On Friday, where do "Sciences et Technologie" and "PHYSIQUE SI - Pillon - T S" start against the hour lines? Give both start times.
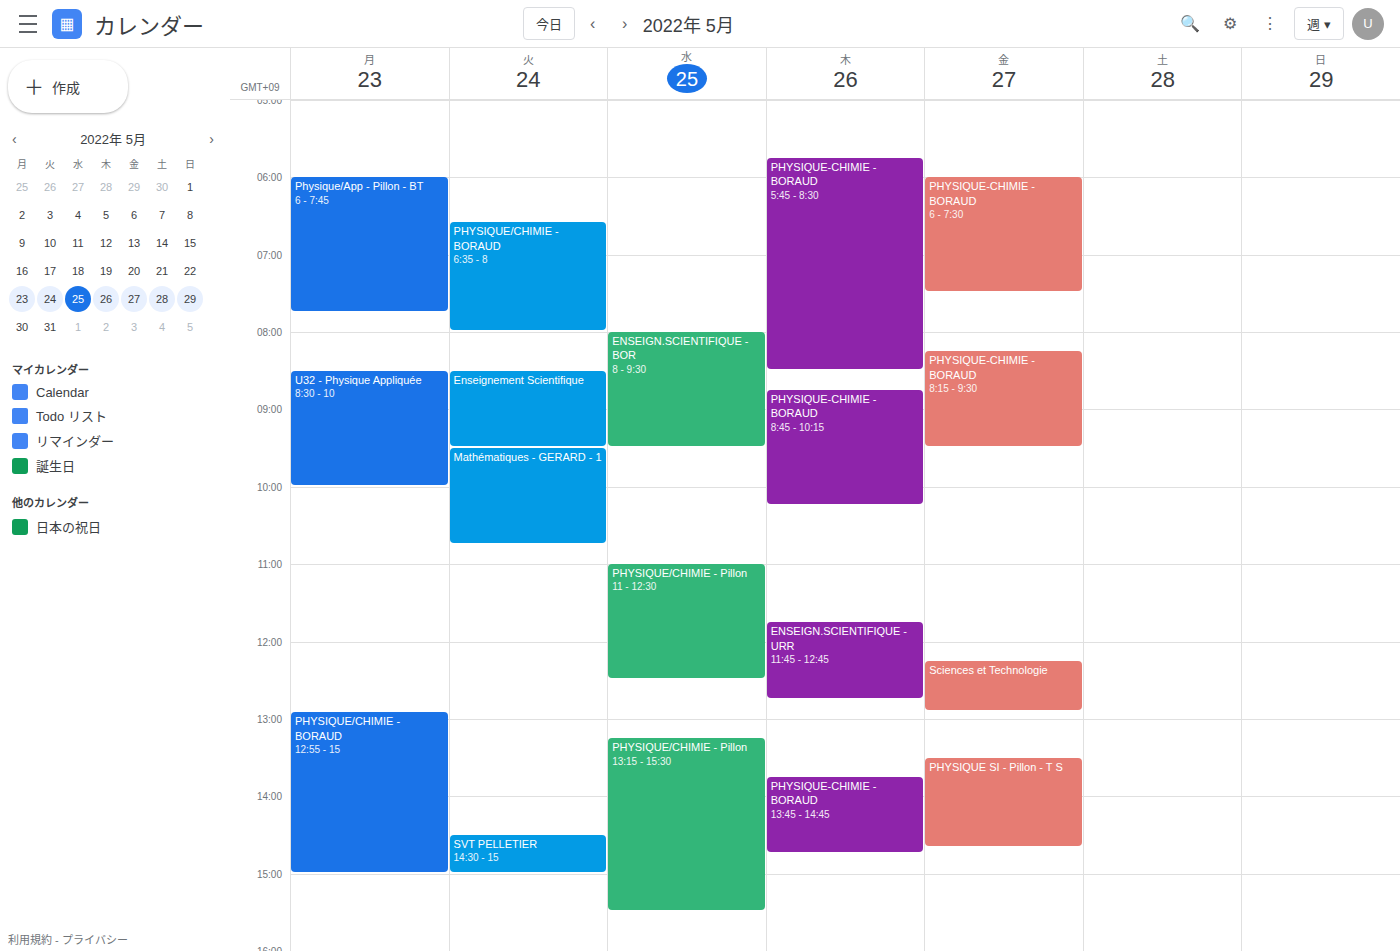
"Sciences et Technologie": 12:15 PM, neither: a quarter of the way from the 12 PM line to the 1 PM line. "PHYSIQUE SI - Pillon - T S": 1:30 PM, halfway between the 1 PM and 2 PM lines.